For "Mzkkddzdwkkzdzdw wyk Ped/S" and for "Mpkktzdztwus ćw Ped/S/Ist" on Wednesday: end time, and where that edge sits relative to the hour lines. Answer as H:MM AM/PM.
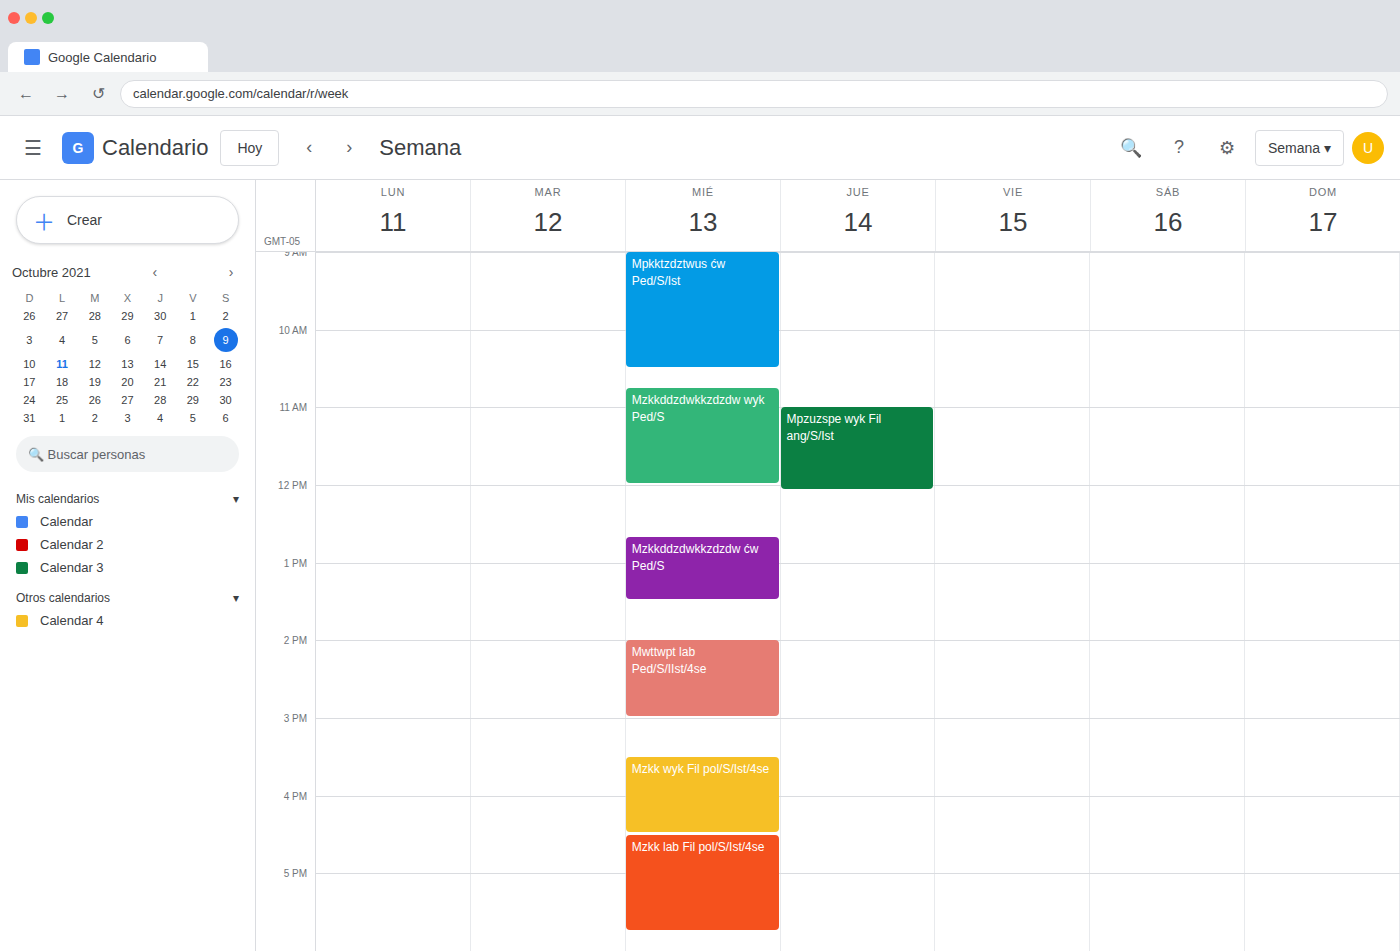
"Mzkkddzdwkkzdzdw wyk Ped/S": 12:00 PM, exactly on the 12 PM line. "Mpkktzdztwus ćw Ped/S/Ist": 10:30 AM, halfway between the 10 AM and 11 AM lines.